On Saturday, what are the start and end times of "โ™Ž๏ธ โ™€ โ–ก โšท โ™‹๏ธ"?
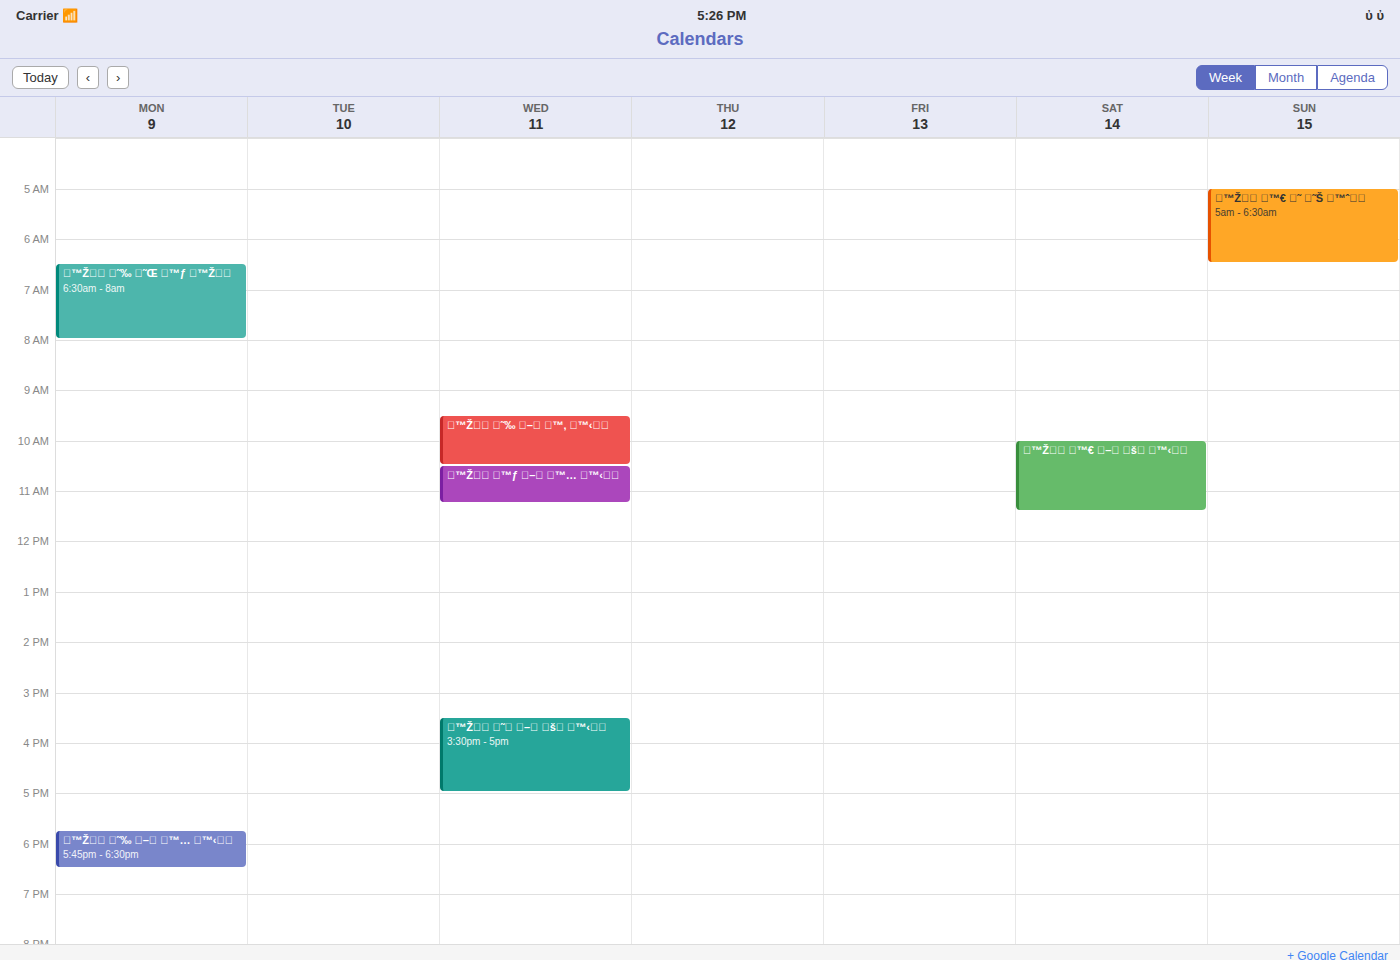
10:00 to 11:25